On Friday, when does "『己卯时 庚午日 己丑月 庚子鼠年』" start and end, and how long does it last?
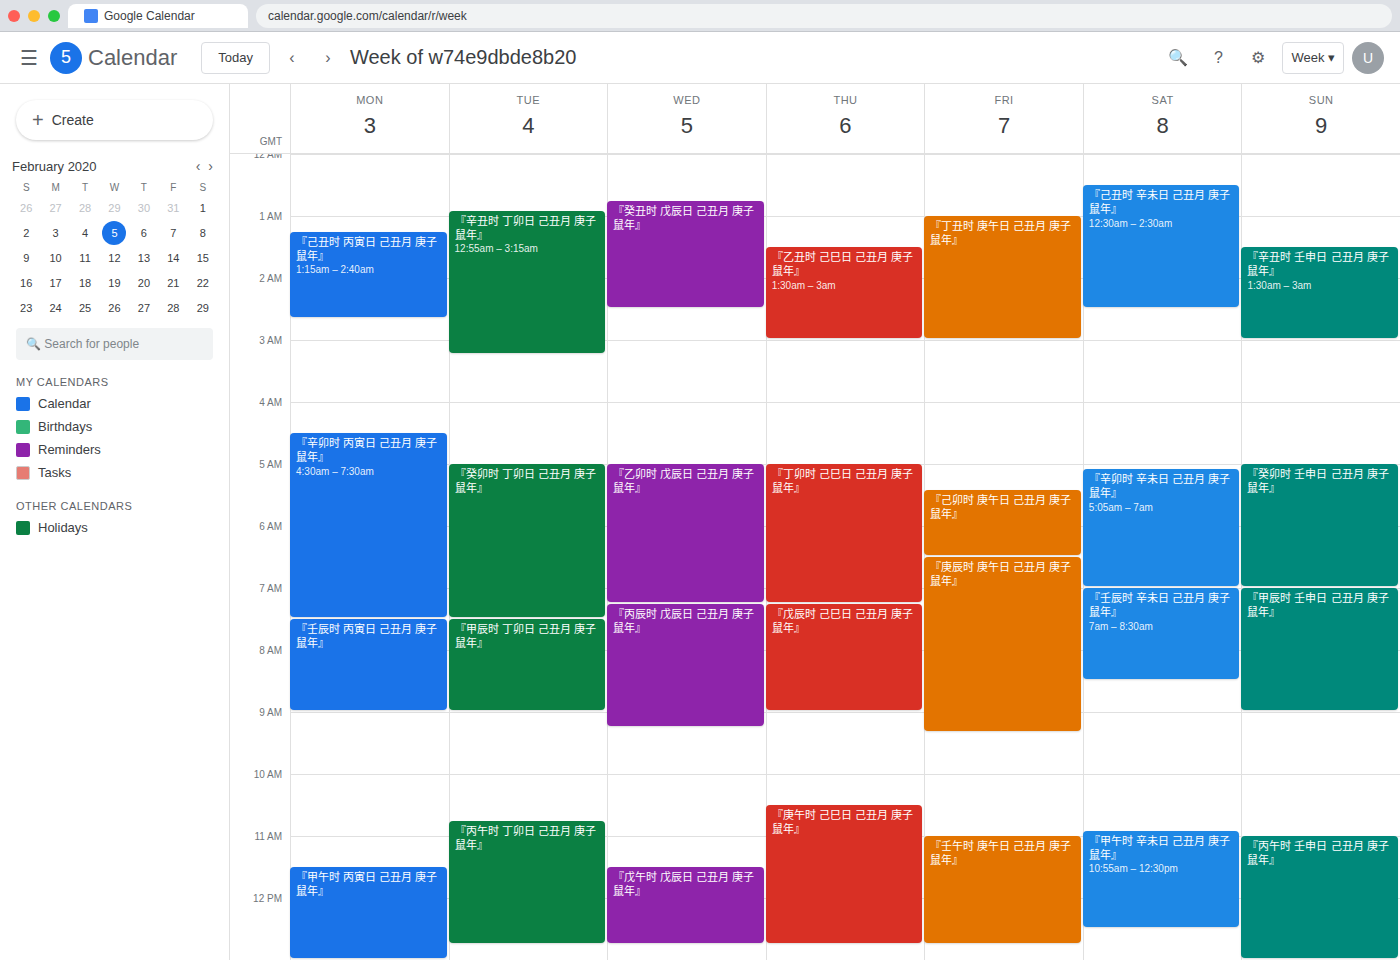
5:25 AM to 6:30 AM, 1 hour 5 minutes